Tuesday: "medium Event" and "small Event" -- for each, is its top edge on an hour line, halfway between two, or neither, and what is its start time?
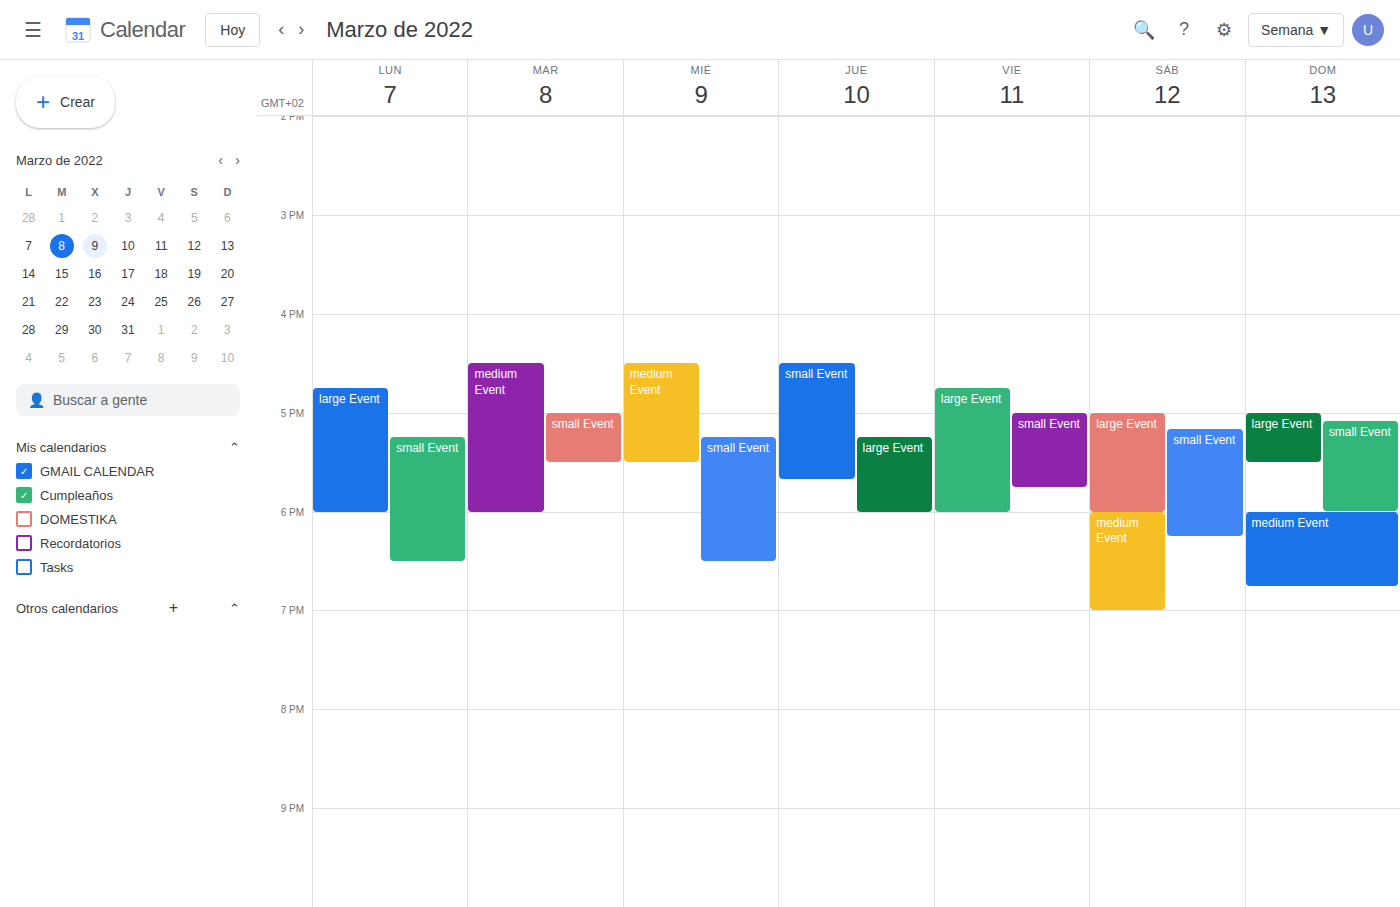
"medium Event": 4:30 PM, halfway between the 4 PM and 5 PM lines. "small Event": 5:00 PM, exactly on the 5 PM line.